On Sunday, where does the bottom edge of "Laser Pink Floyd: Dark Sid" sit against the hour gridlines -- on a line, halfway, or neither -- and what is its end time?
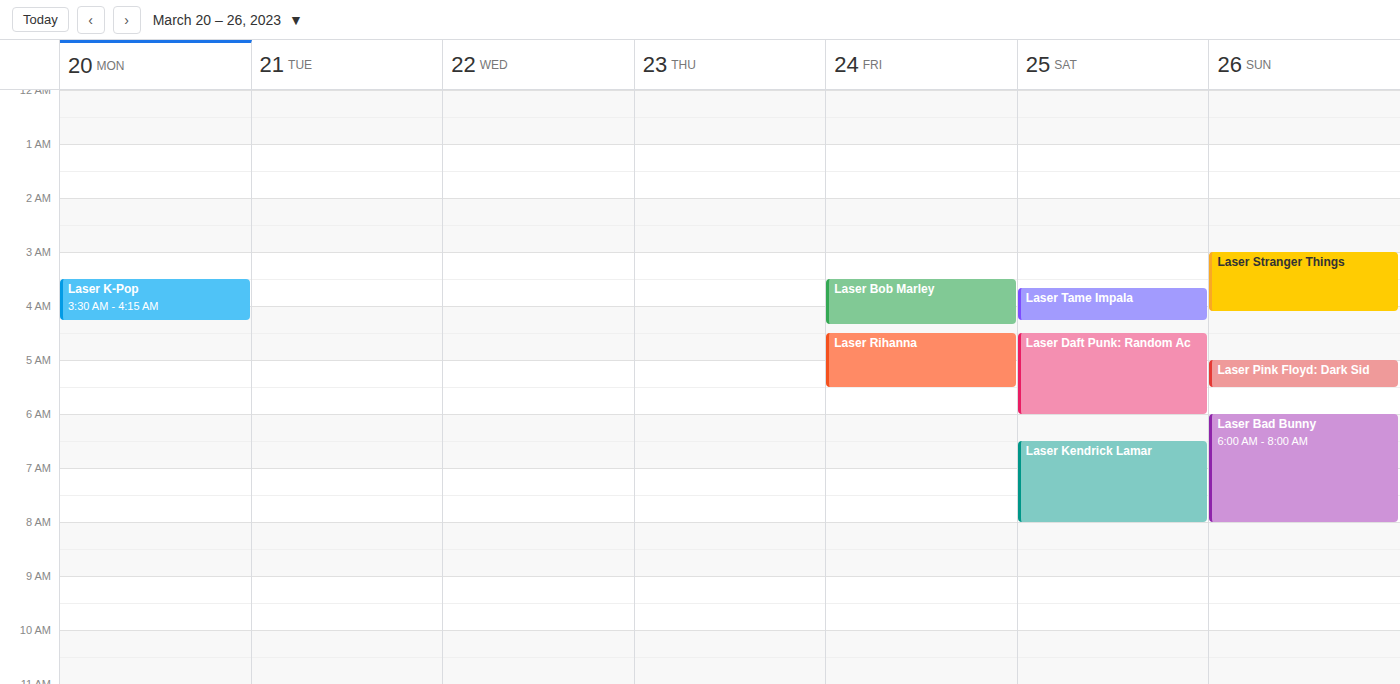
5:30 AM -- halfway between the 5 AM and 6 AM lines.